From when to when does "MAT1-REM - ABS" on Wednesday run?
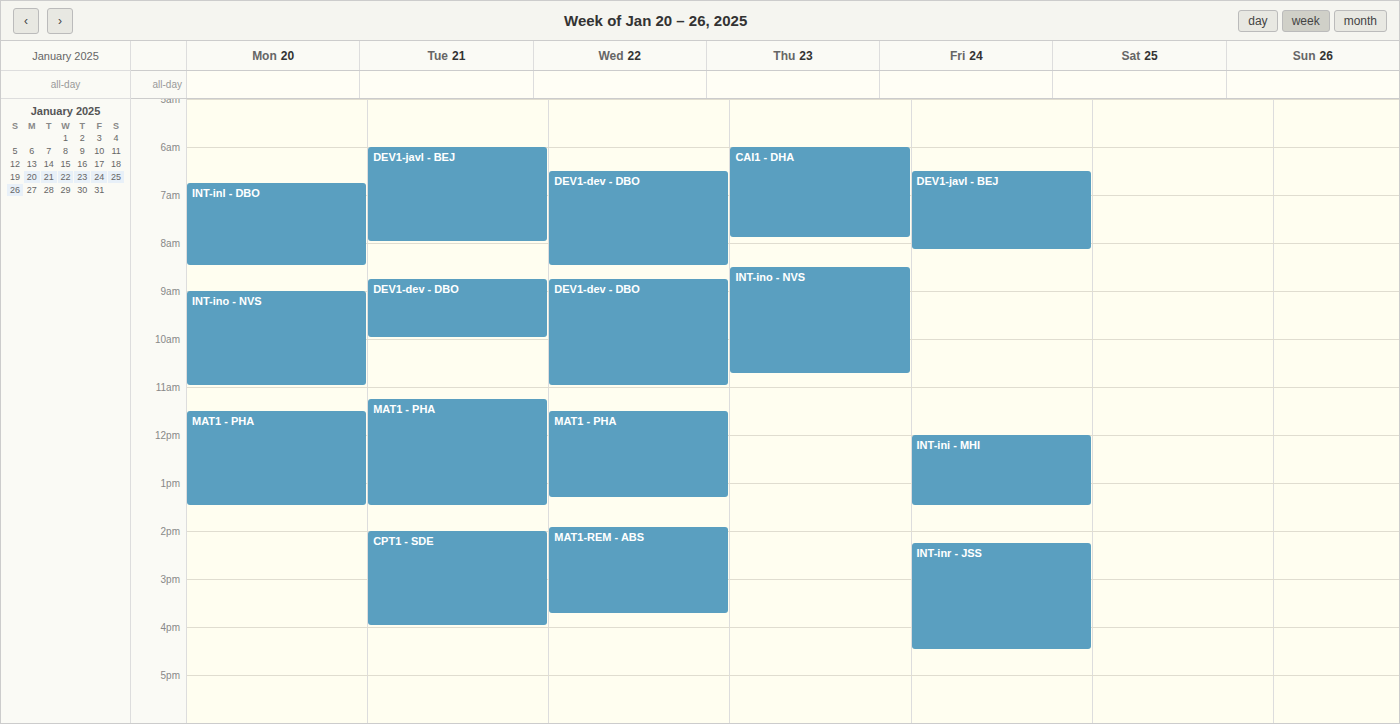
1:55 PM to 3:45 PM